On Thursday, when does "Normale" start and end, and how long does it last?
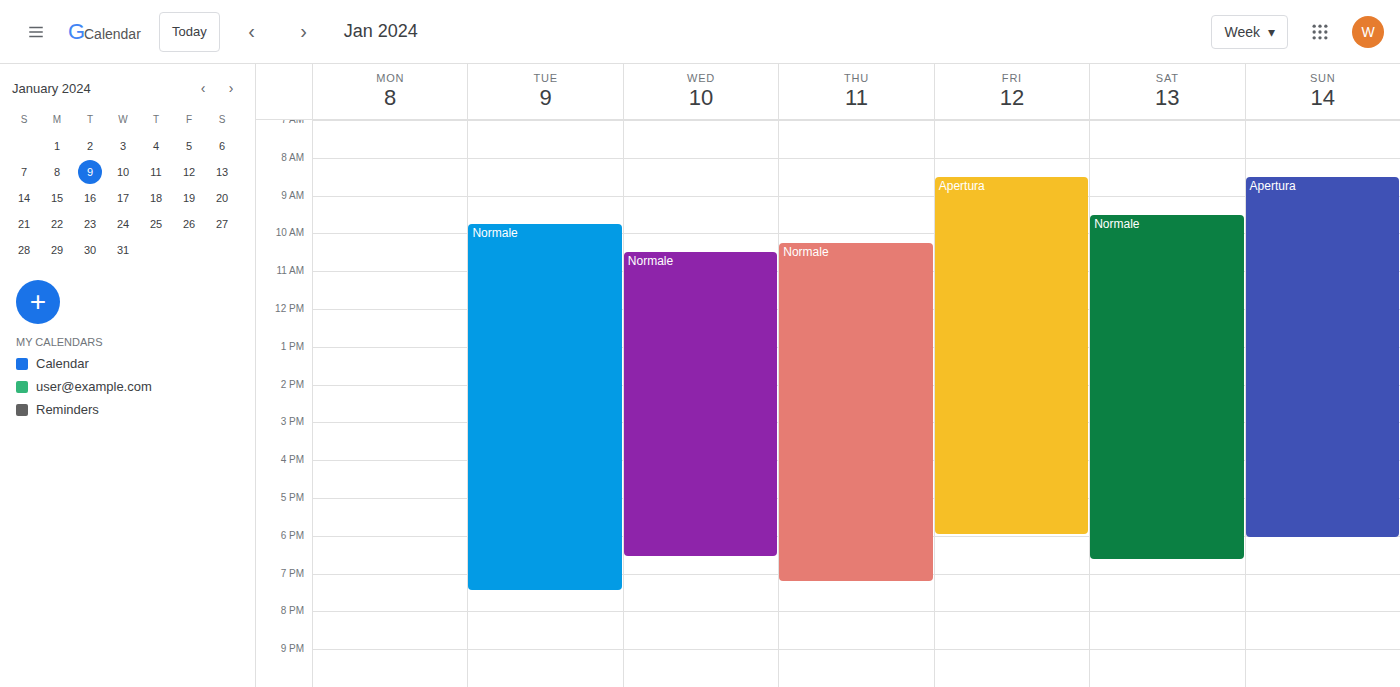
10:15 AM to 7:15 PM, 9 hours